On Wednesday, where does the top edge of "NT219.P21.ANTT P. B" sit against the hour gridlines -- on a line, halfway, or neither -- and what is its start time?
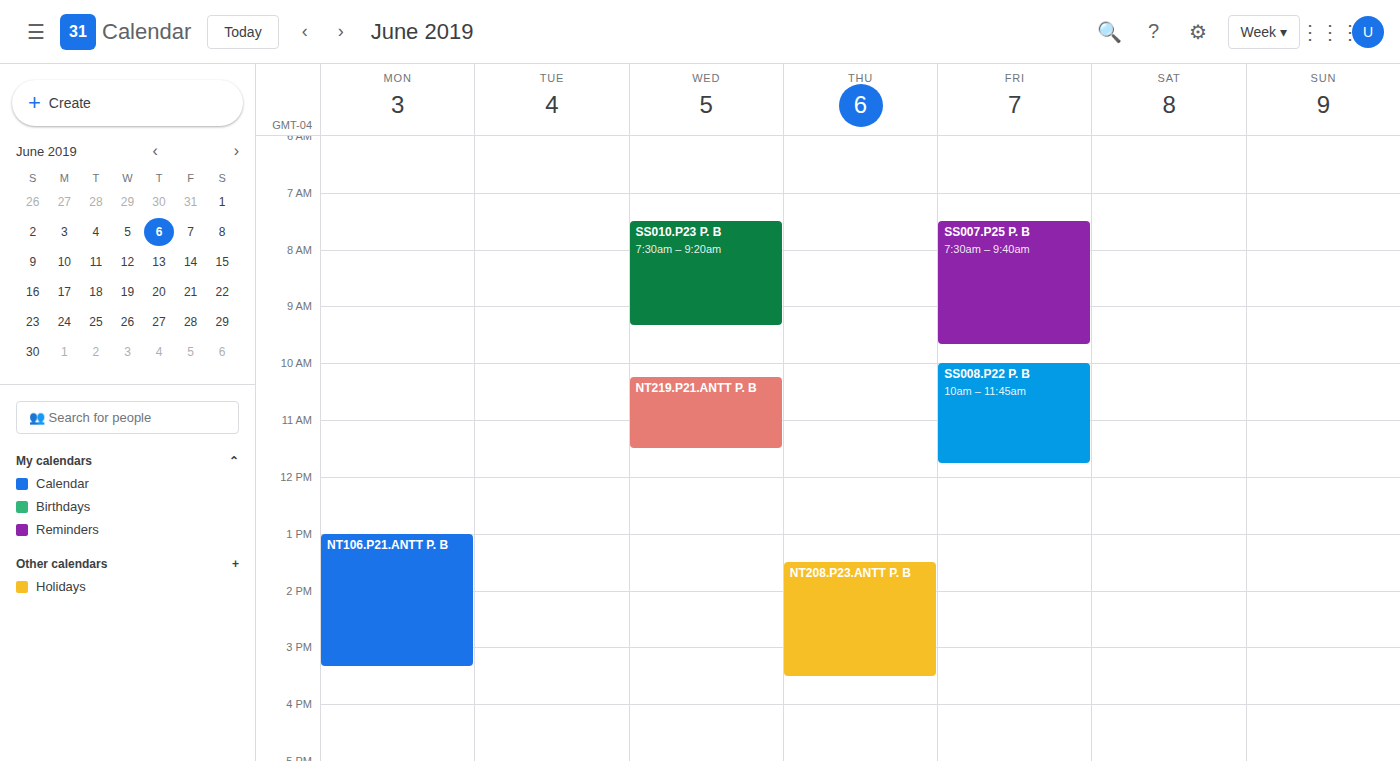
10:15 AM -- neither: a quarter of the way from the 10 AM line to the 11 AM line.